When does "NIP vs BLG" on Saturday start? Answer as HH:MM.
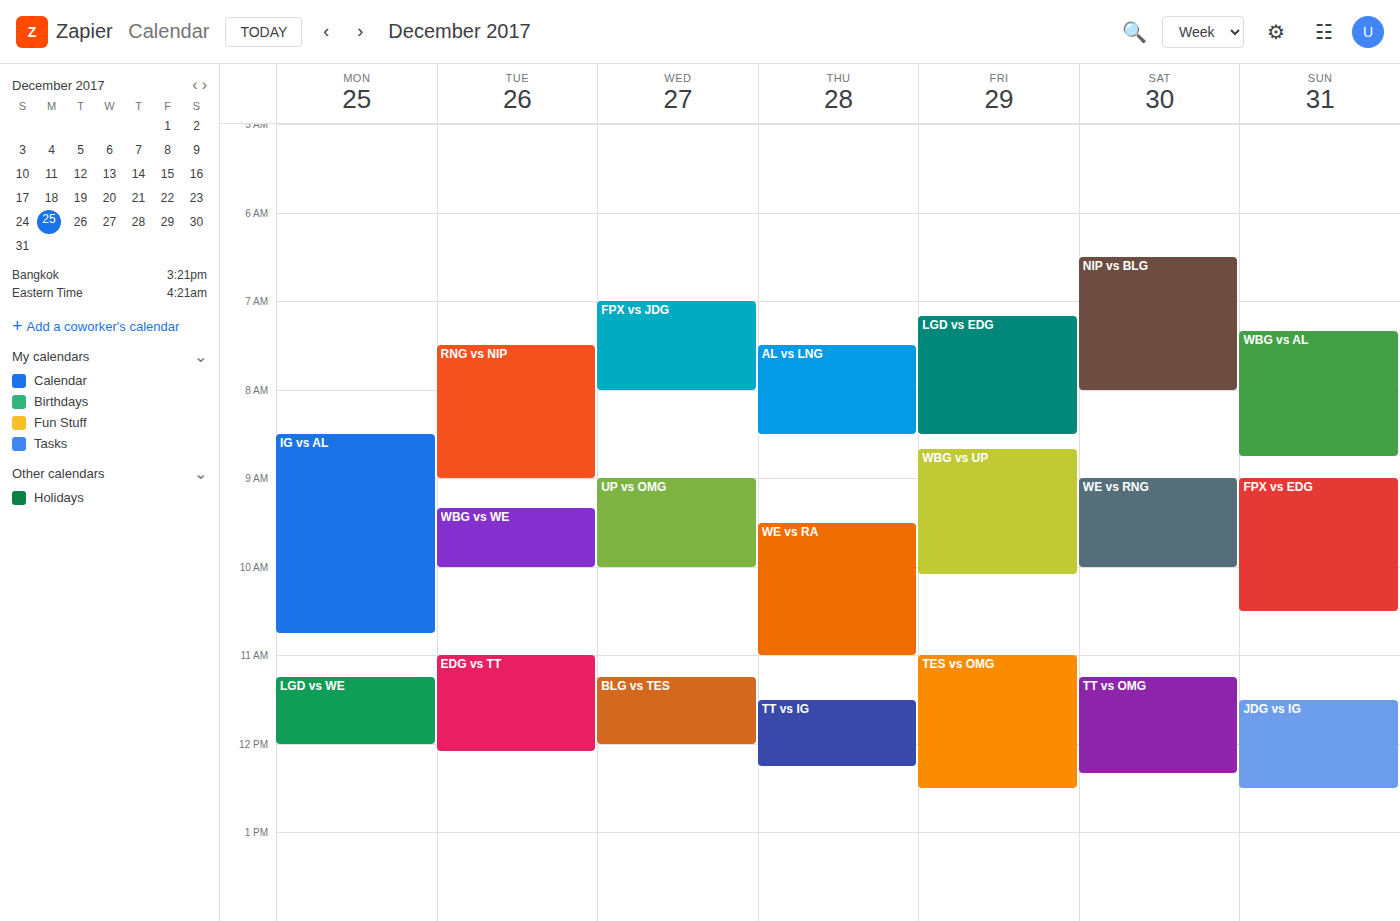
06:30